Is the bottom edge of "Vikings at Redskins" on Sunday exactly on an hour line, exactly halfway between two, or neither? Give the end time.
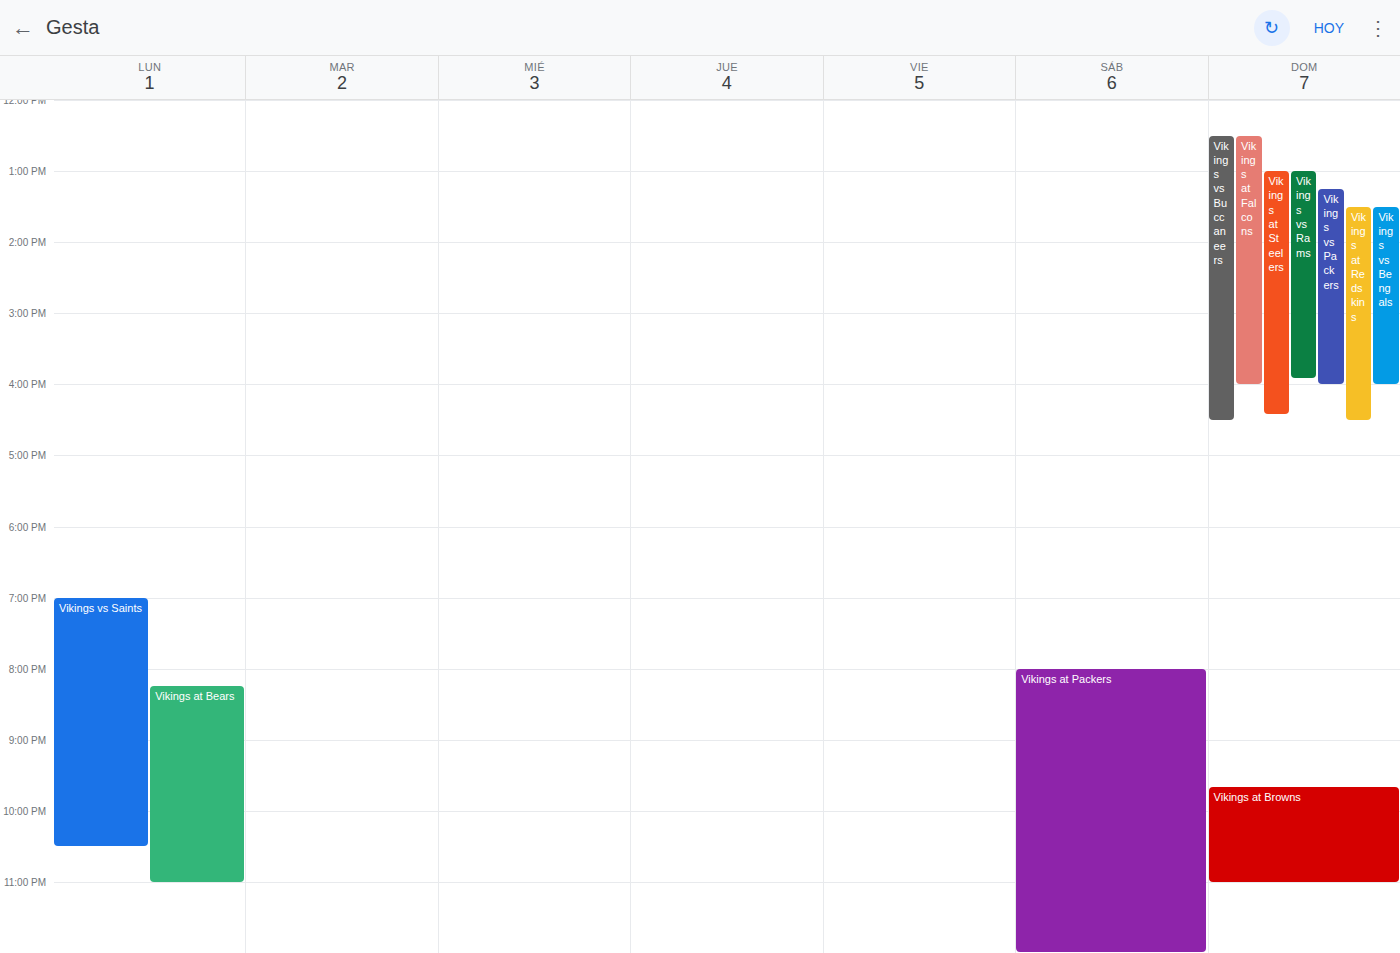
4:30 PM -- halfway between the 4 PM and 5 PM lines.